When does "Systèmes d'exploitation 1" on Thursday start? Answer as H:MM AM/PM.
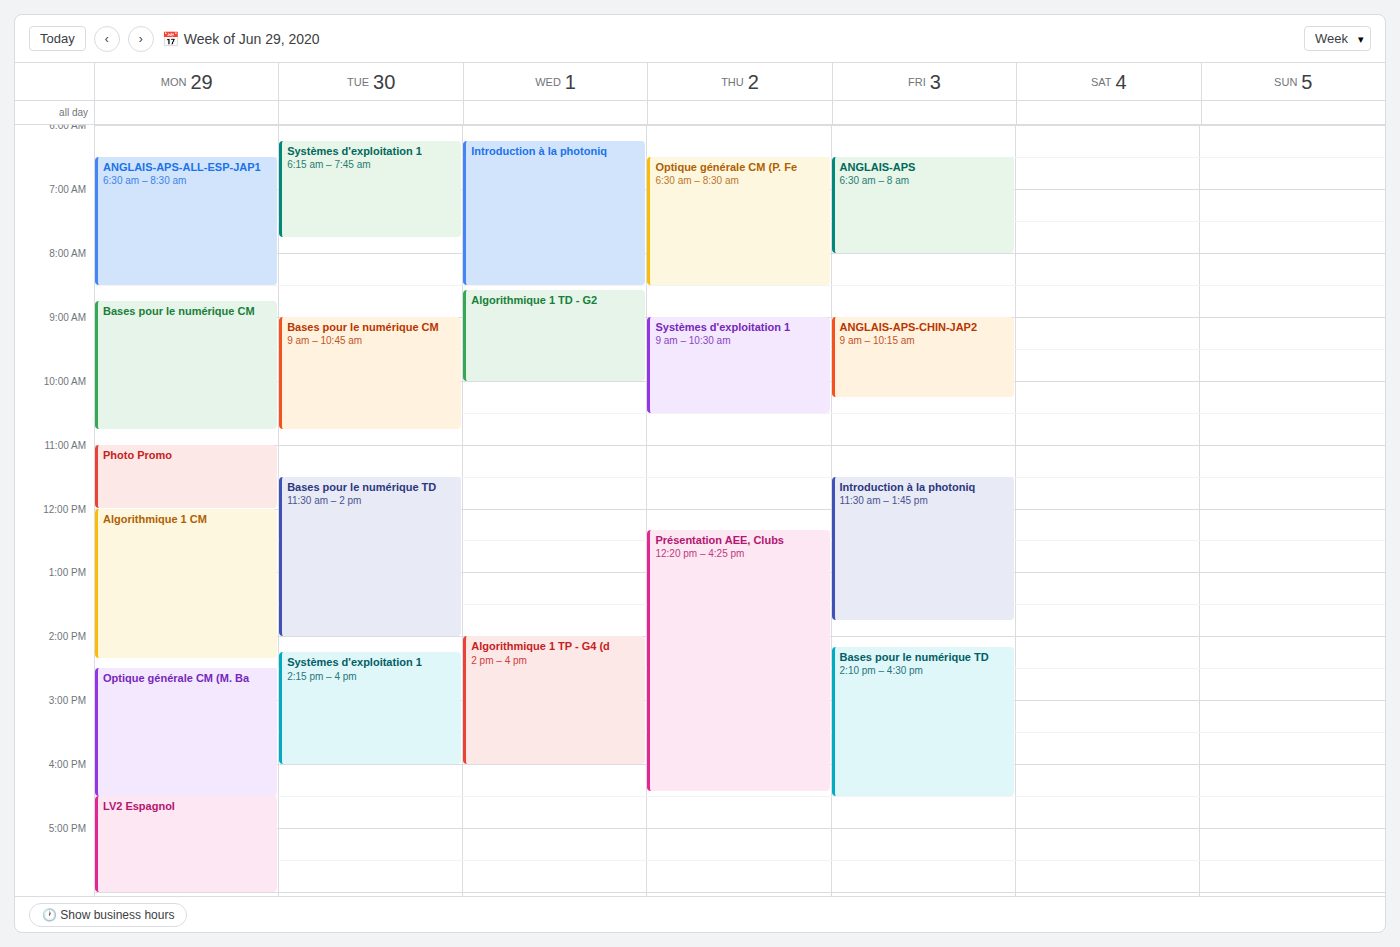
9:00 AM